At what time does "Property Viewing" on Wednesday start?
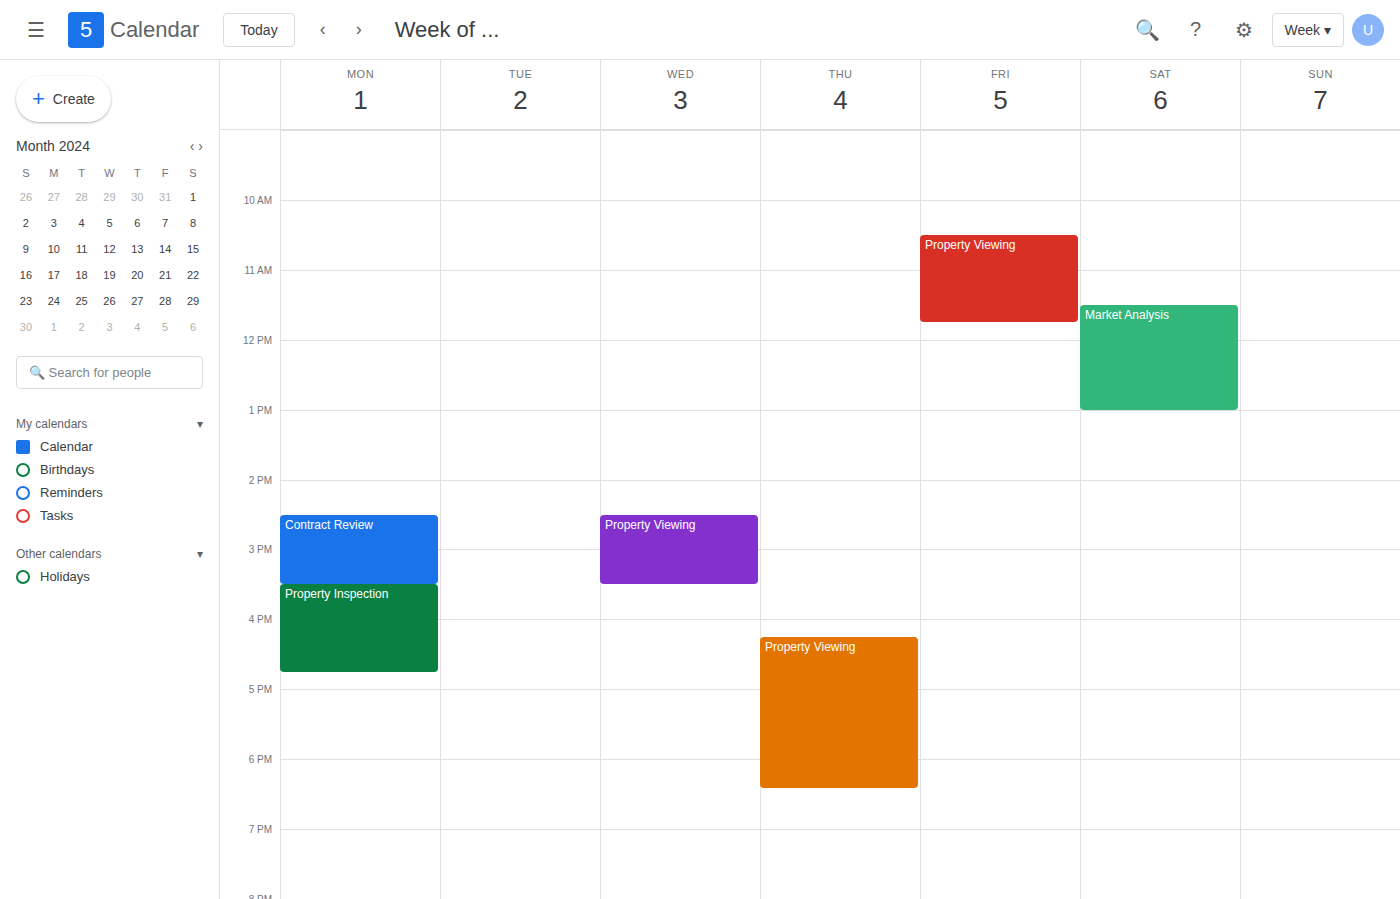
2:30 PM